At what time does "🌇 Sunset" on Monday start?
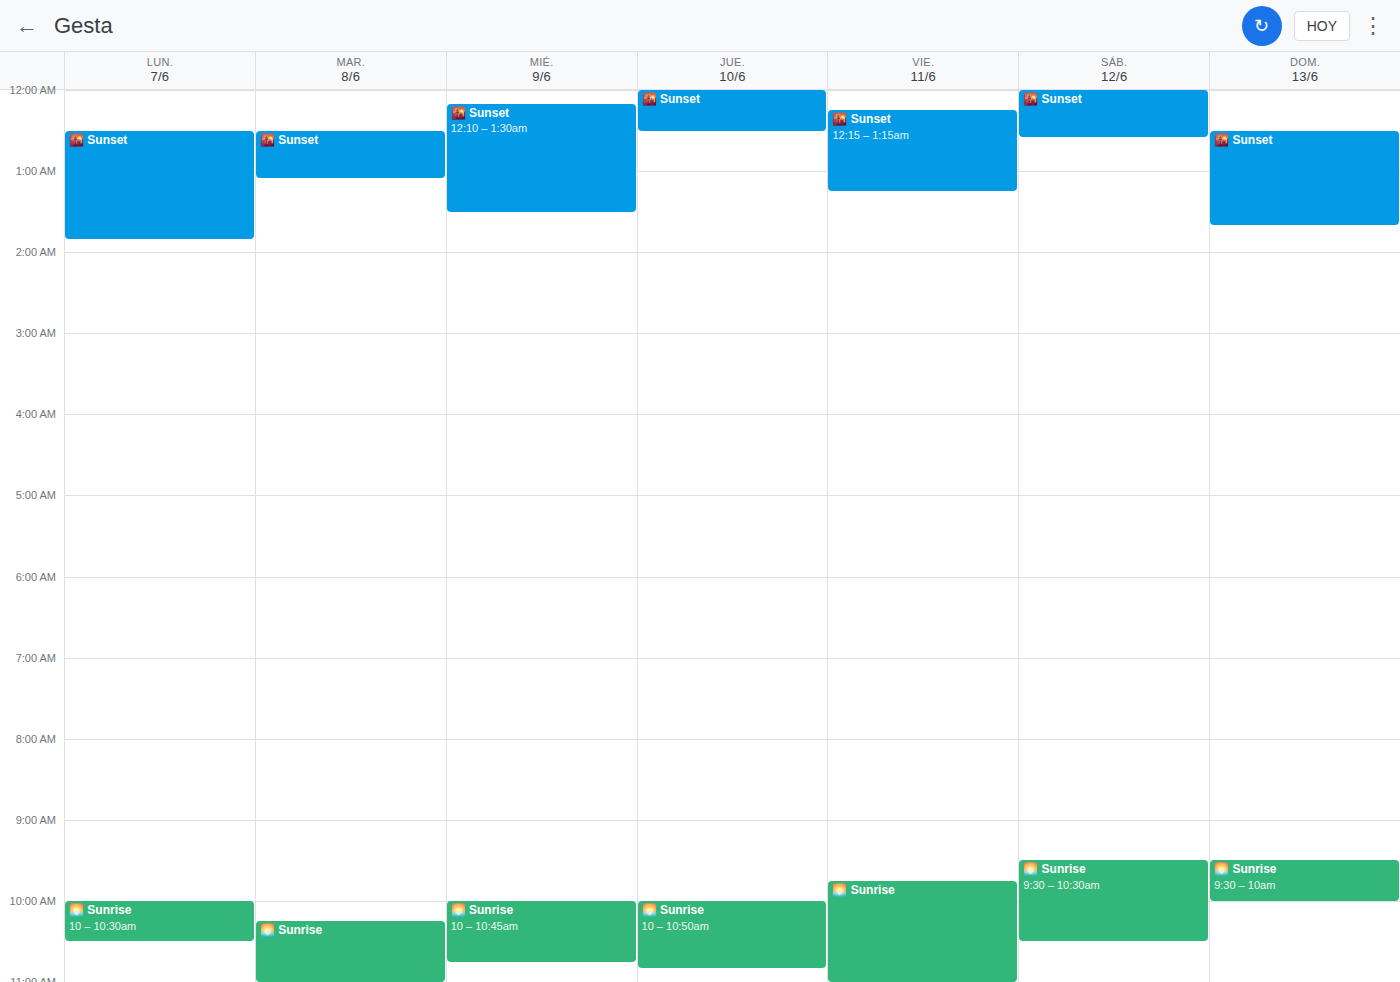
12:30 AM